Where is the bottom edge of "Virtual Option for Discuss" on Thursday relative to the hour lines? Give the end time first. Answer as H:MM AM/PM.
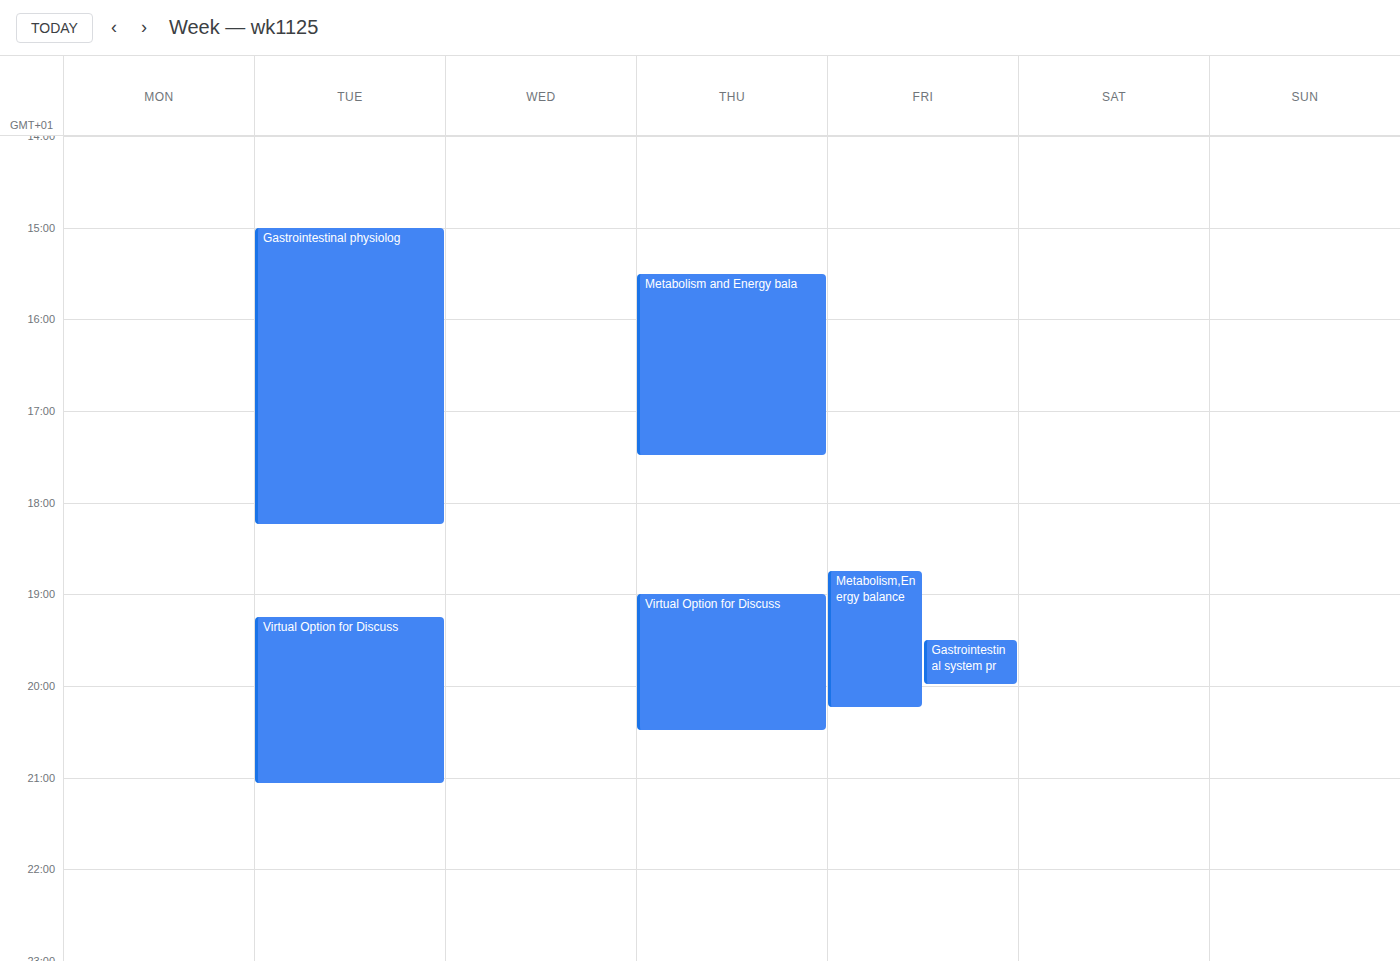
8:30 PM -- halfway between the 8 PM and 9 PM lines.